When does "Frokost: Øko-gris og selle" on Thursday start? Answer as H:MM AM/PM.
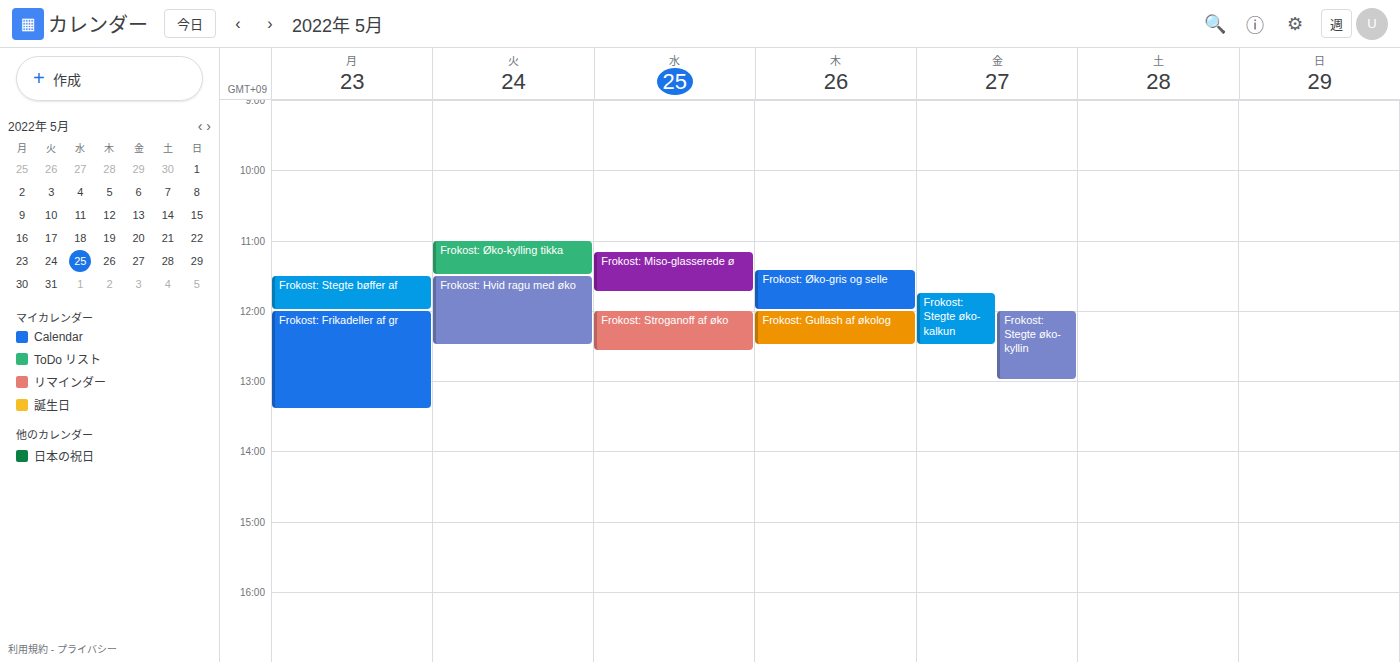
11:25 AM